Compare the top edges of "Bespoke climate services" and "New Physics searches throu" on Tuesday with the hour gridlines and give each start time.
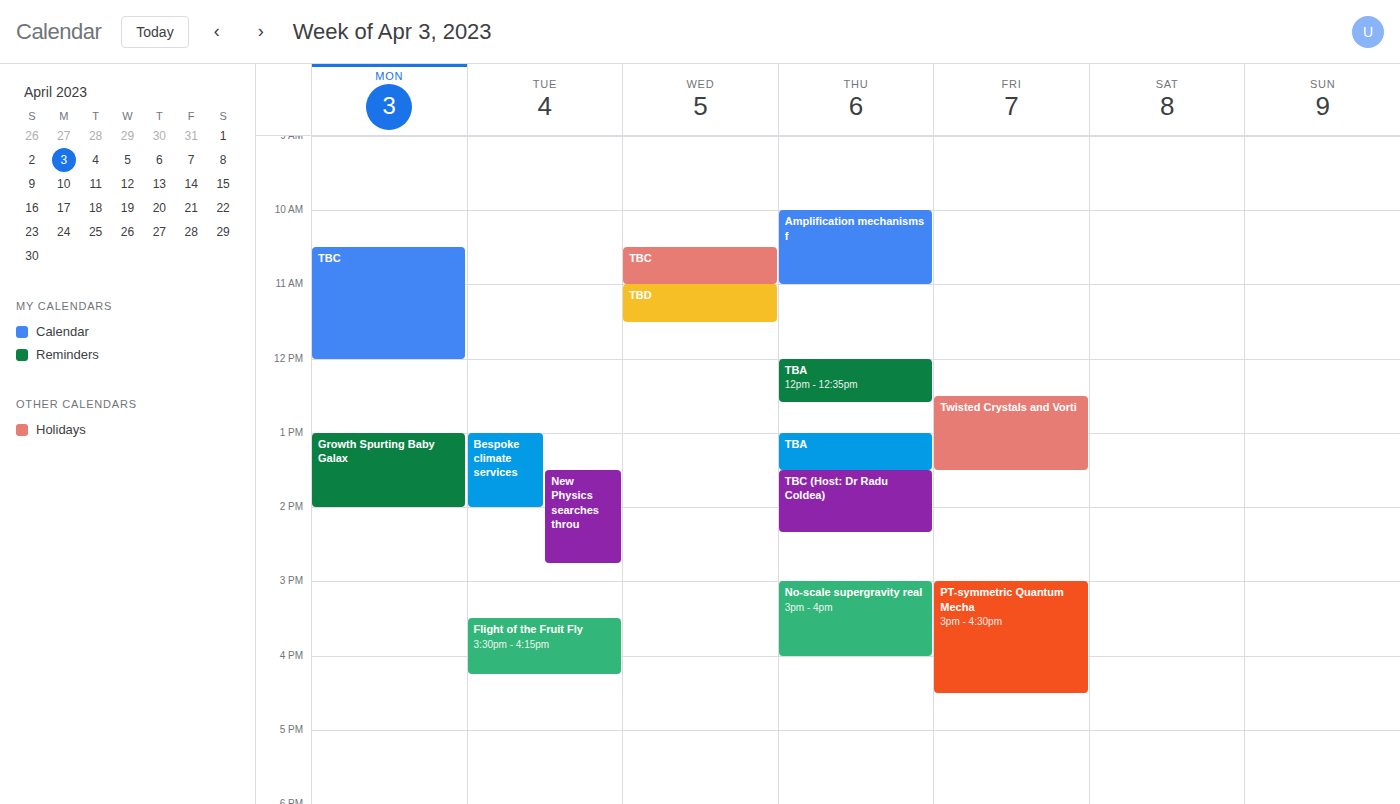
"Bespoke climate services": 1:00 PM, exactly on the 1 PM line. "New Physics searches throu": 1:30 PM, halfway between the 1 PM and 2 PM lines.